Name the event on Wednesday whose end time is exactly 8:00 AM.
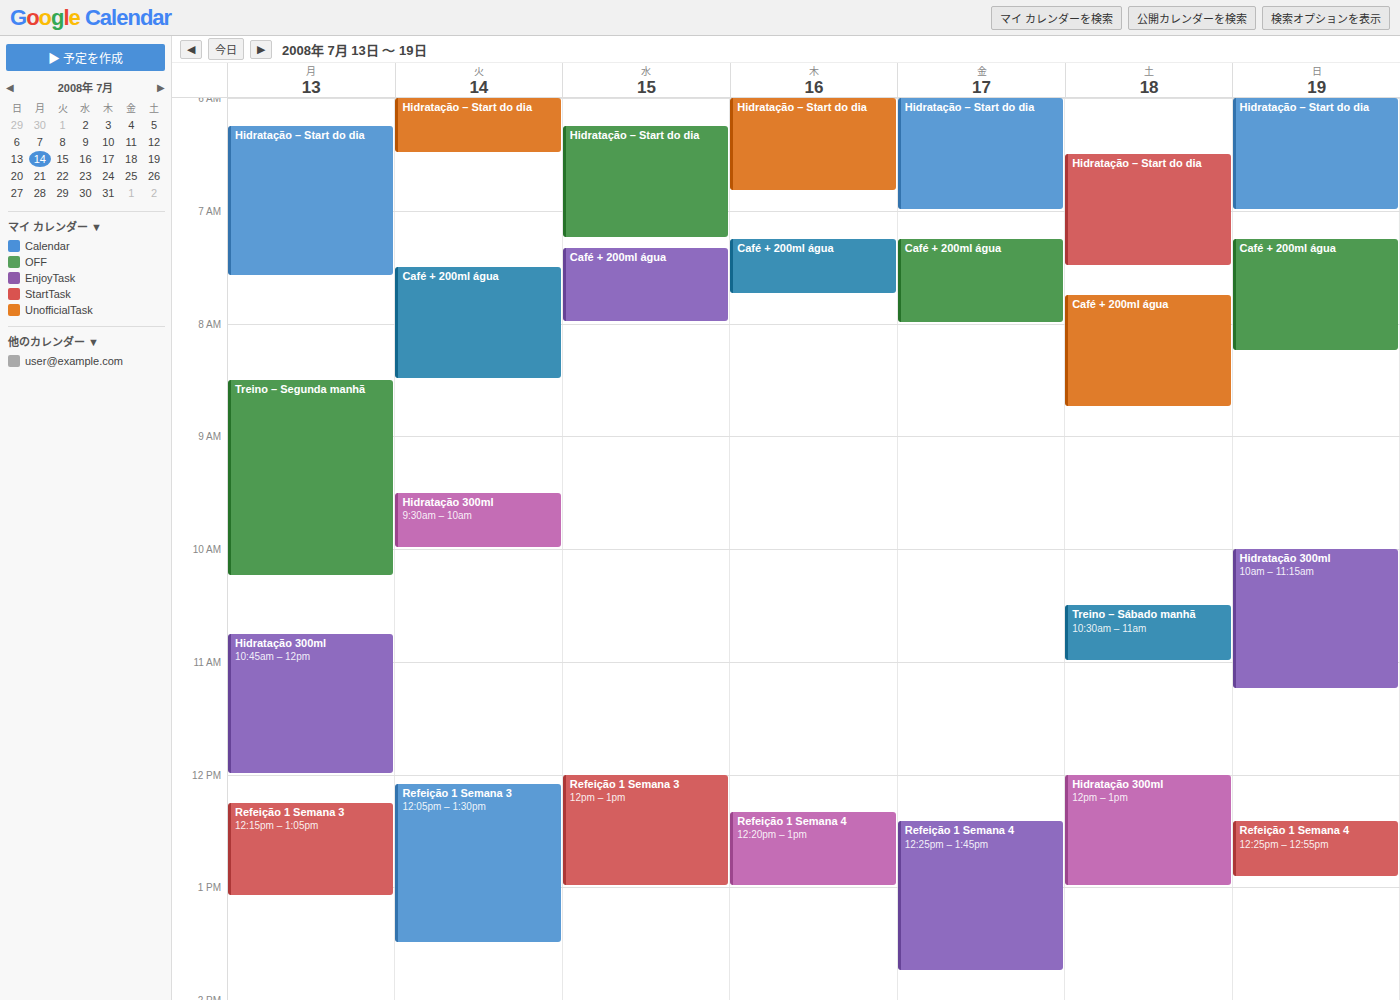
"Café + 200ml água"